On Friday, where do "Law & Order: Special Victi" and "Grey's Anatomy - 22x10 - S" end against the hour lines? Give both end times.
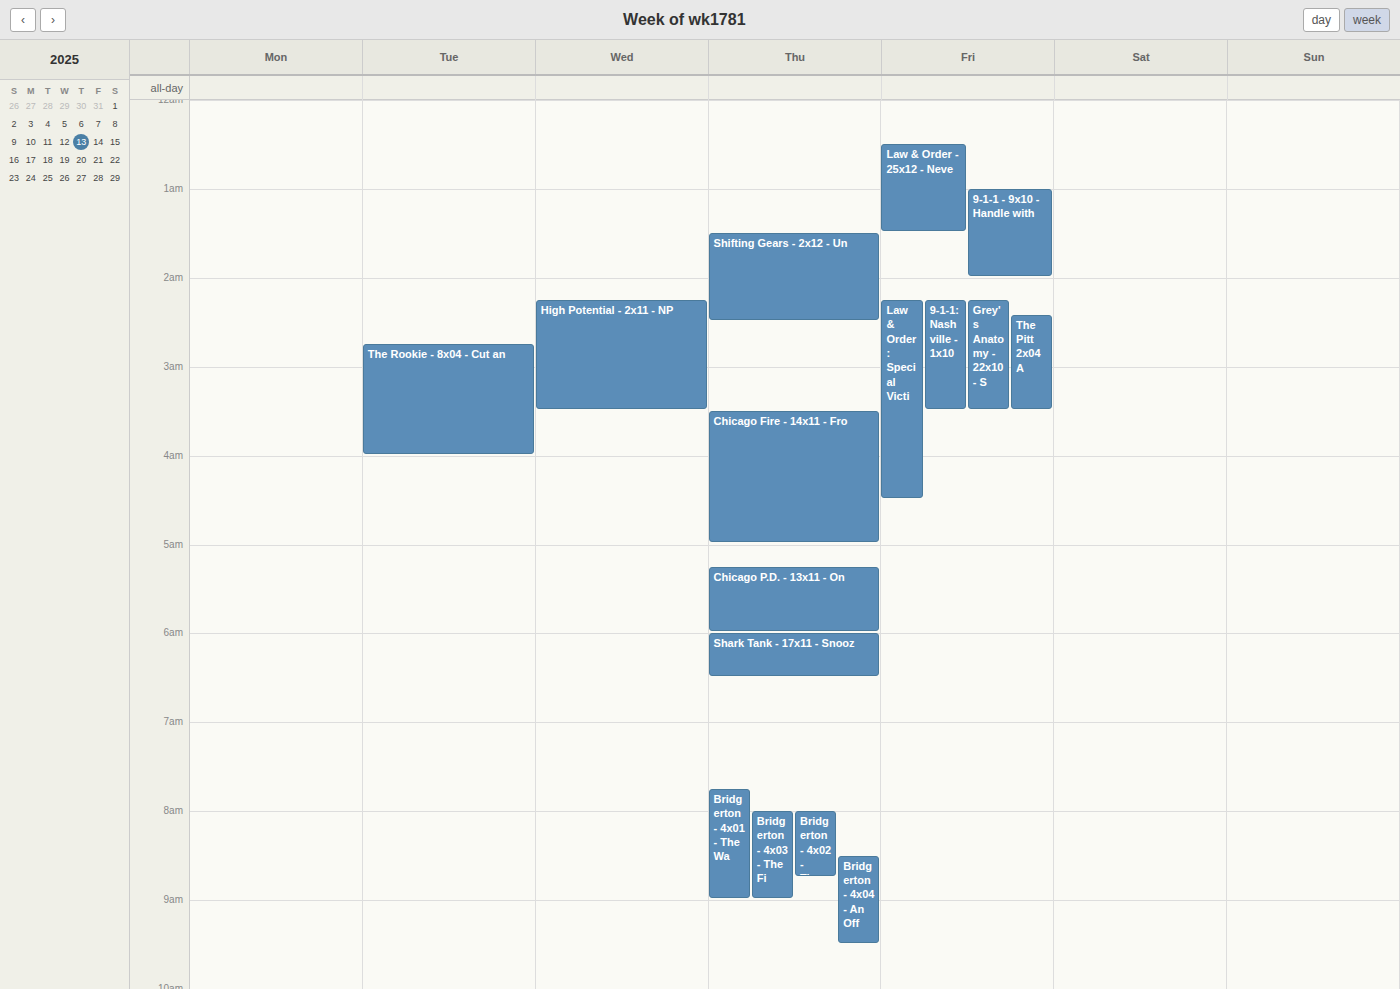
"Law & Order: Special Victi": 4:30 AM, halfway between the 4 AM and 5 AM lines. "Grey's Anatomy - 22x10 - S": 3:30 AM, halfway between the 3 AM and 4 AM lines.